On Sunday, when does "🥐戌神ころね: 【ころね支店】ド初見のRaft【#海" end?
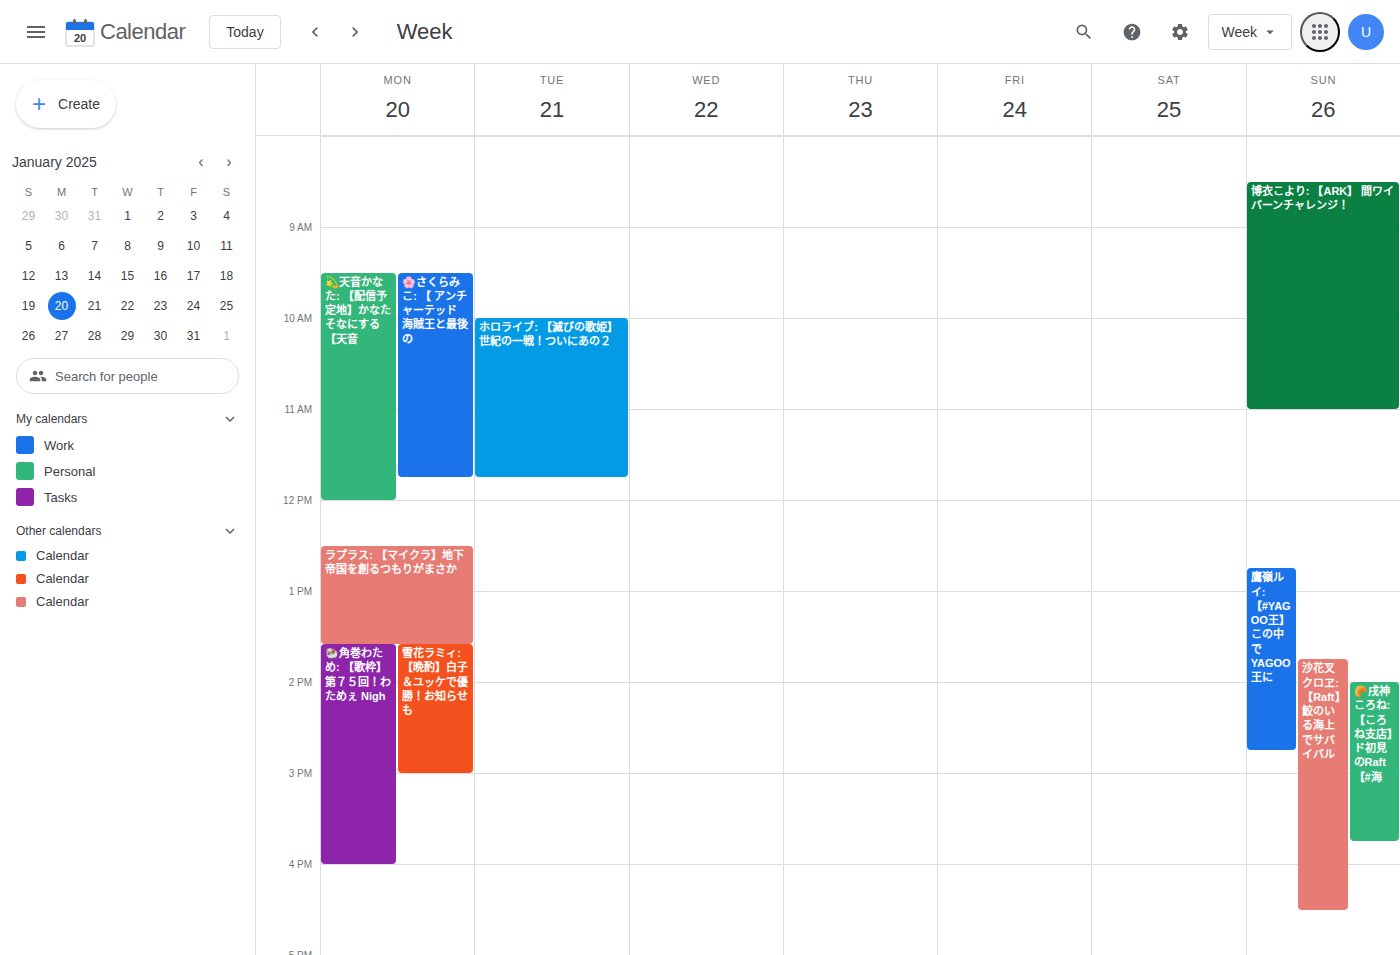
3:45 PM